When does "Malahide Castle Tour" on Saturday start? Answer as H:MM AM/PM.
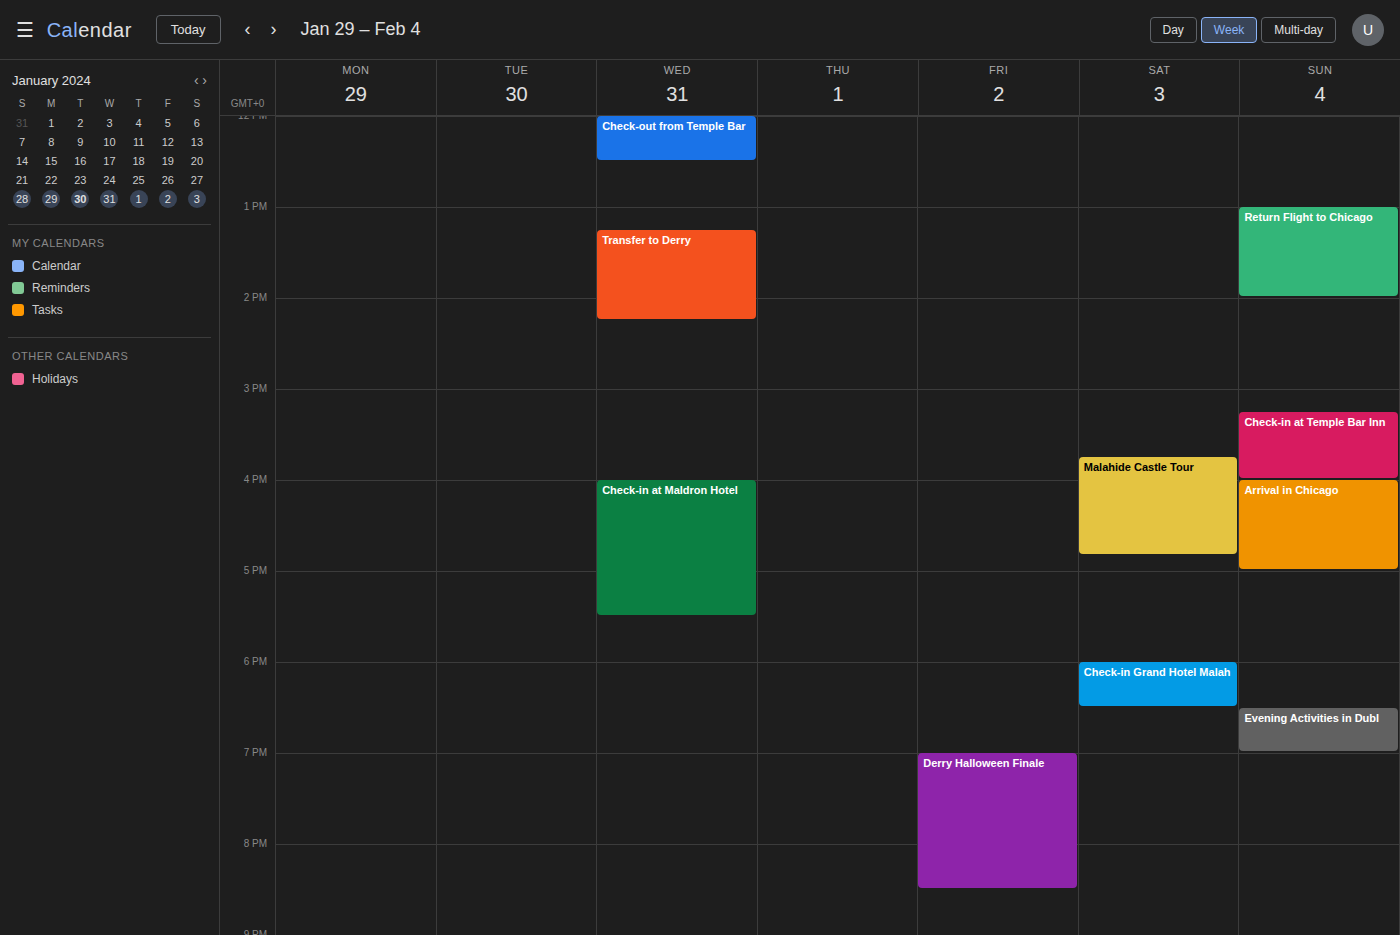
3:45 PM